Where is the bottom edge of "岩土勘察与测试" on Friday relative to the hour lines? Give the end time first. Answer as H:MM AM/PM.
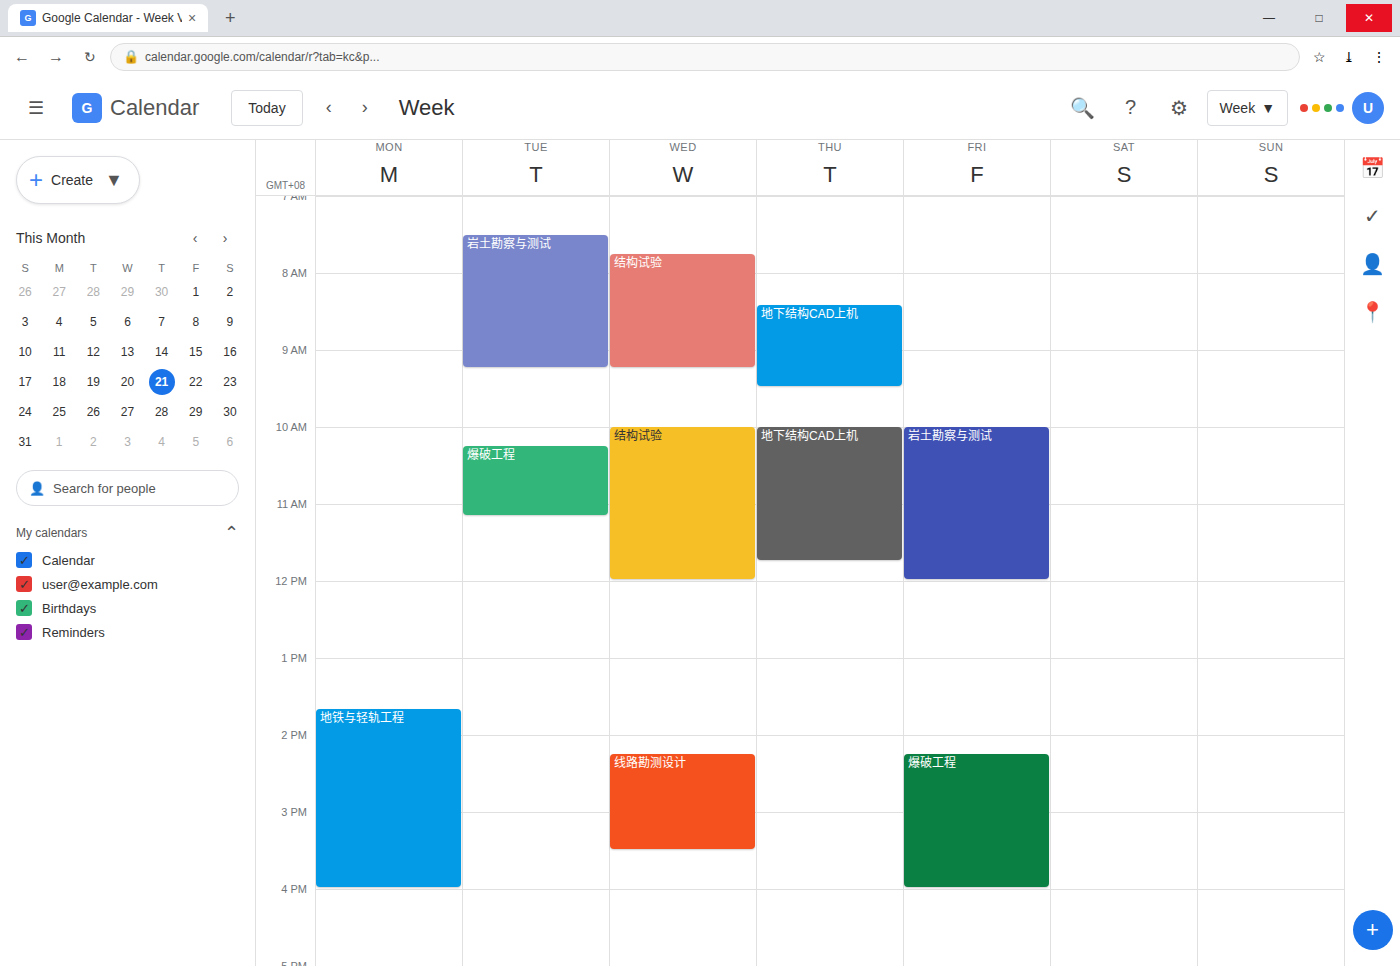
12:00 PM -- exactly on the 12 PM line.